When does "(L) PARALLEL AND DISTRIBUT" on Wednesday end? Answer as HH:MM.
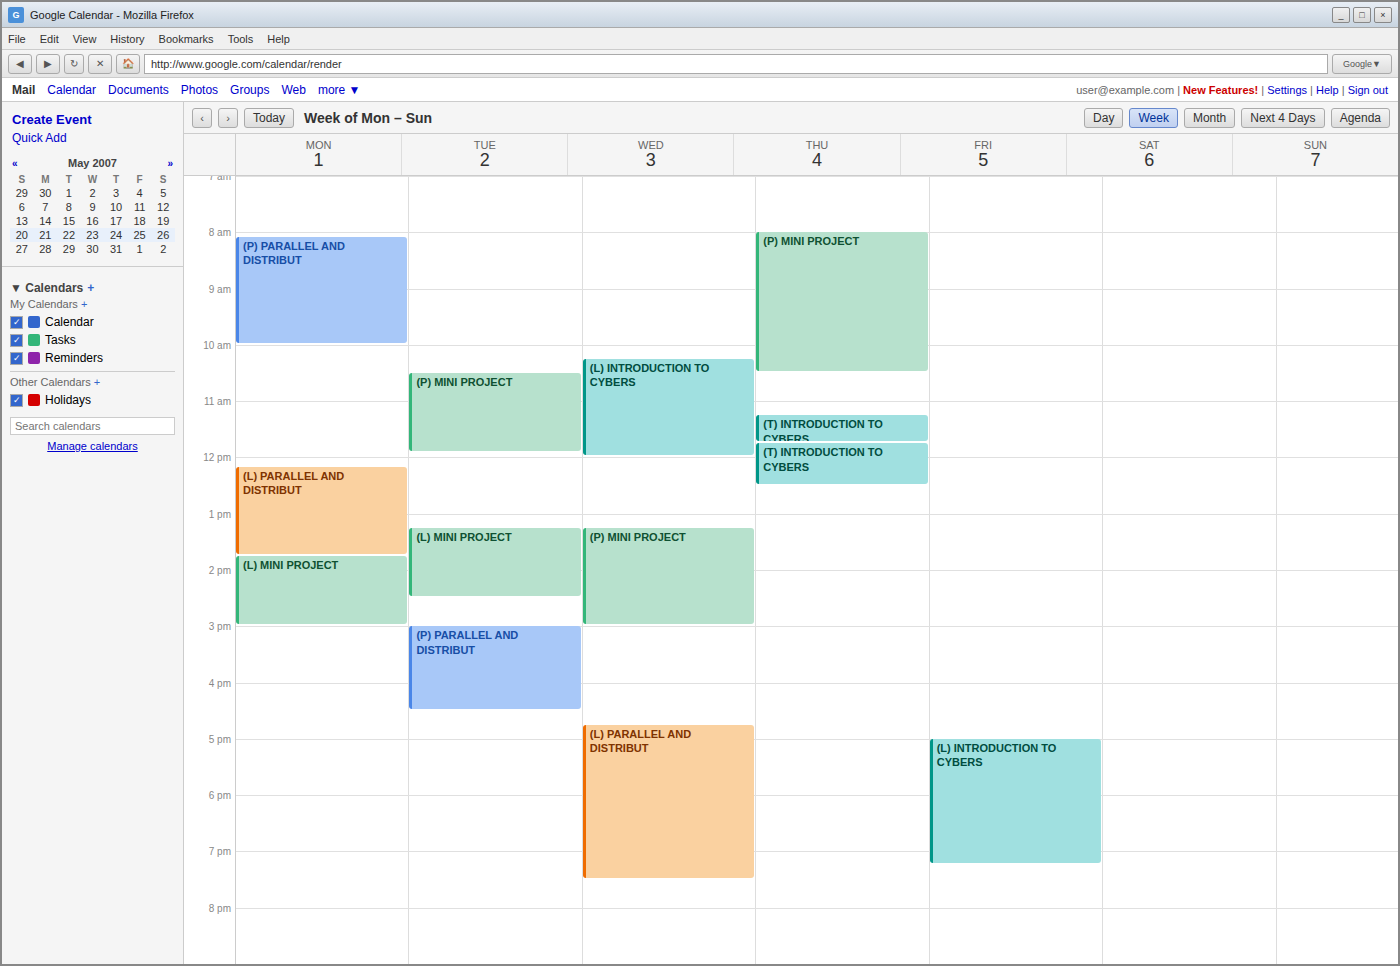
19:30